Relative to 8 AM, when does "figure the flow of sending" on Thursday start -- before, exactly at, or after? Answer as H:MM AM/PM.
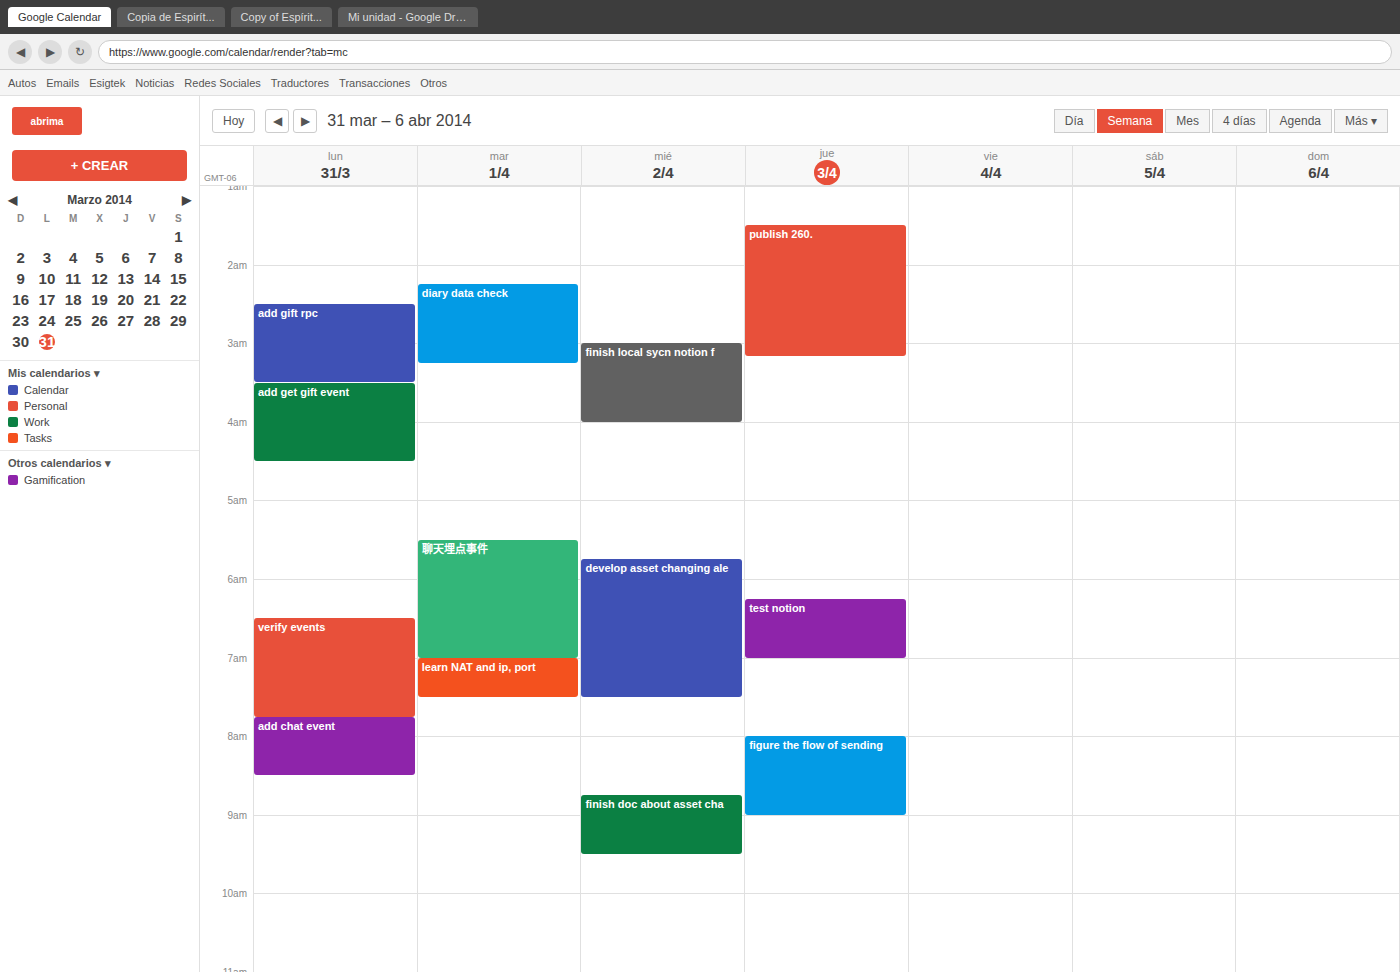
8:00 AM -- exactly at 8 AM, on the 8 AM line.